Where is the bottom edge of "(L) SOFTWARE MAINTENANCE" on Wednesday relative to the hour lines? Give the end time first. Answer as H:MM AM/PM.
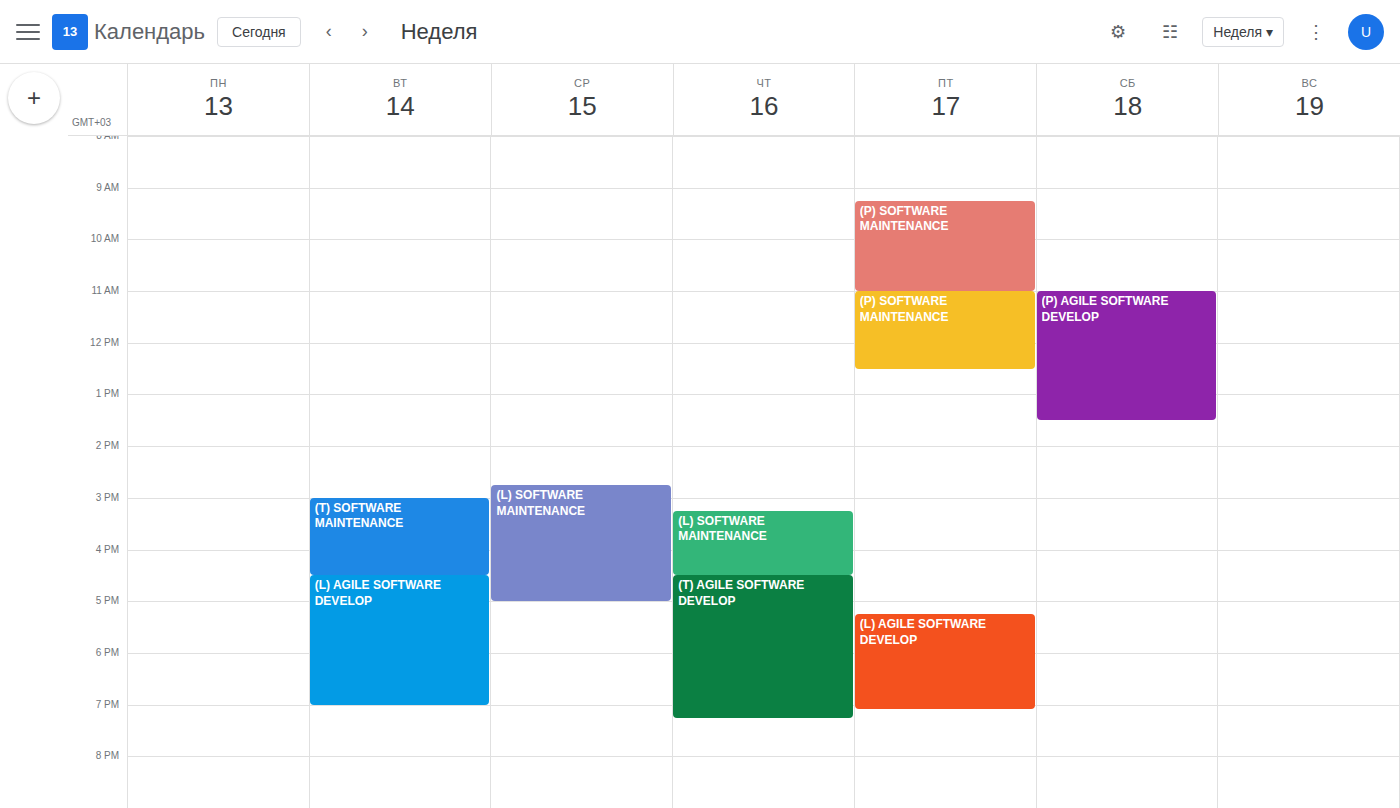
5:00 PM -- exactly on the 5 PM line.